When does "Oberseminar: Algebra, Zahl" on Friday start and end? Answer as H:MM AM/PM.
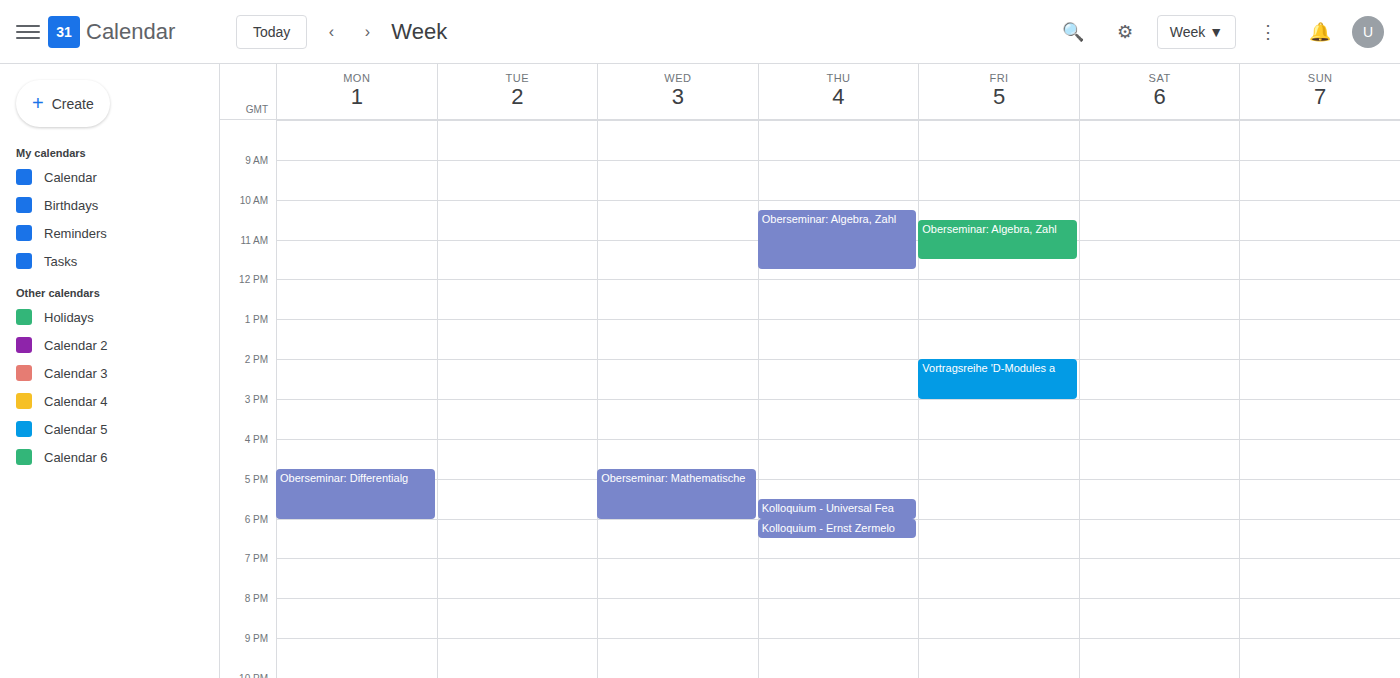
10:30 AM to 11:30 AM